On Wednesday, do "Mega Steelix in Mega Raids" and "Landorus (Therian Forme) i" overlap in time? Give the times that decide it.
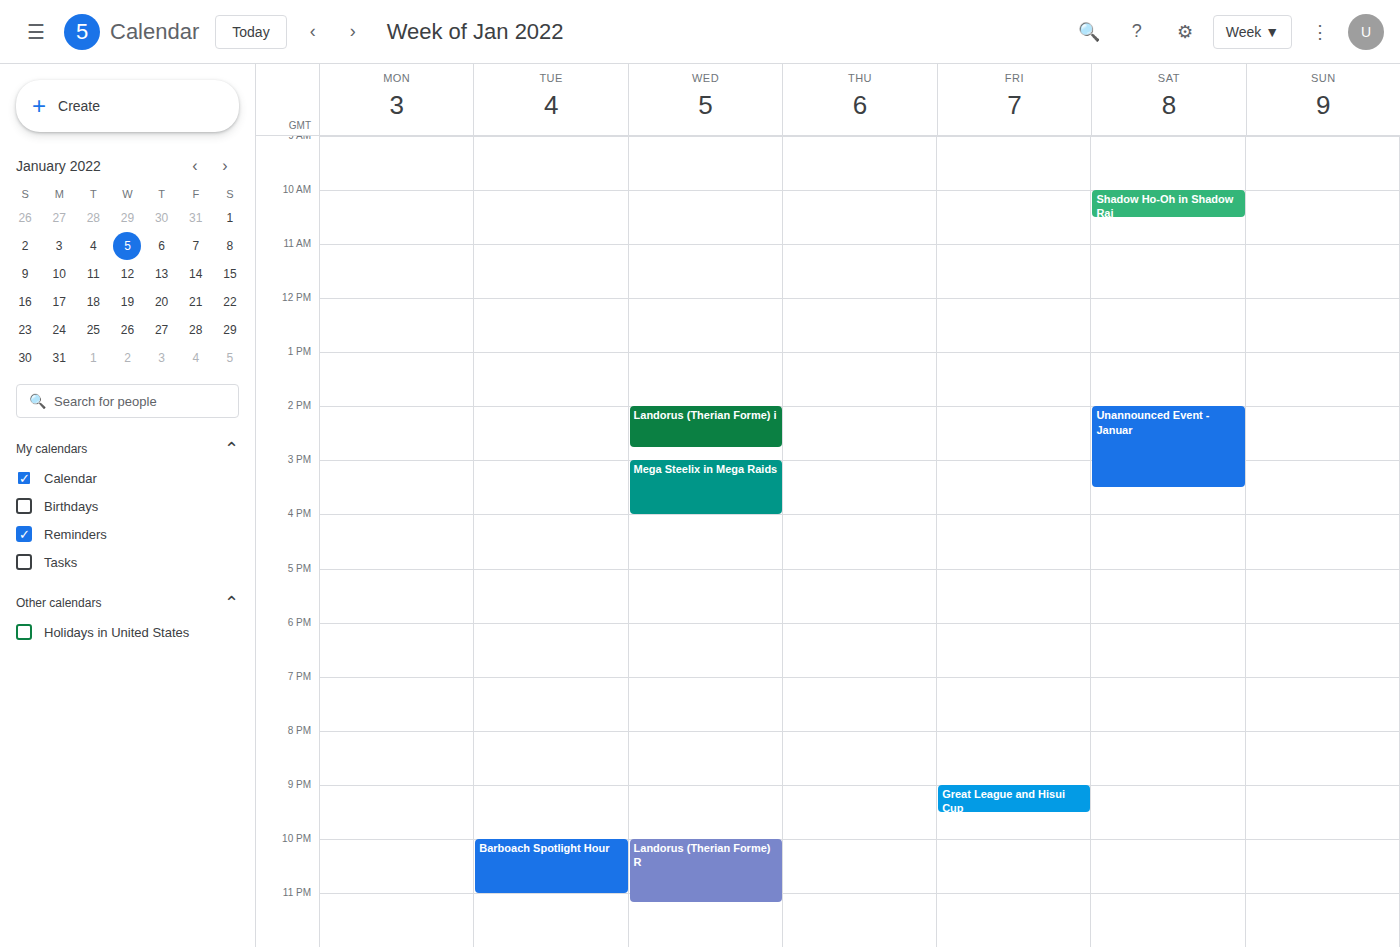
"Landorus (Therian Forme) i" ends at 14:45 and "Mega Steelix in Mega Raids" starts at 15:00 -- no overlap.